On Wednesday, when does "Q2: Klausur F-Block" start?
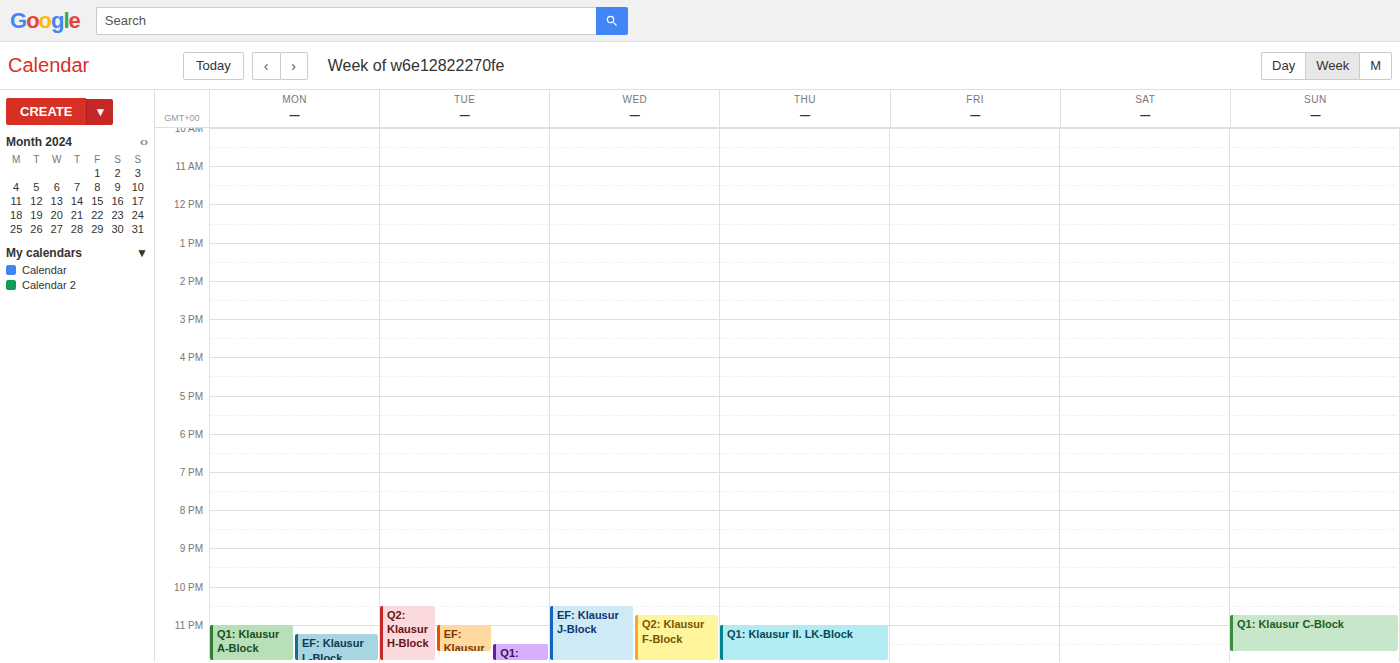
10:45 PM